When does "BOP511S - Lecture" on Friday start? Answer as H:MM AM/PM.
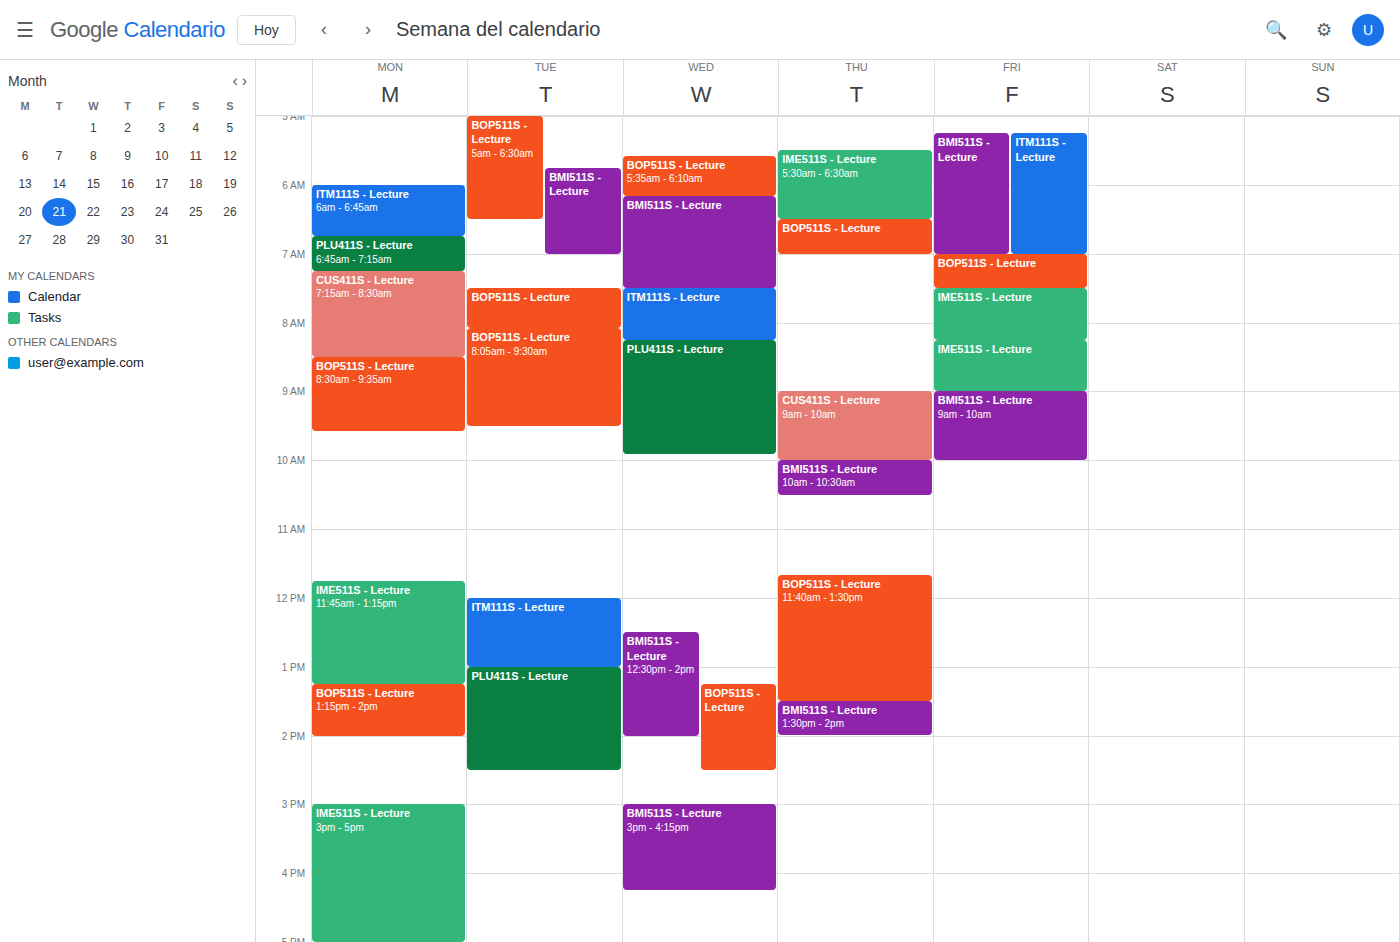
7:00 AM